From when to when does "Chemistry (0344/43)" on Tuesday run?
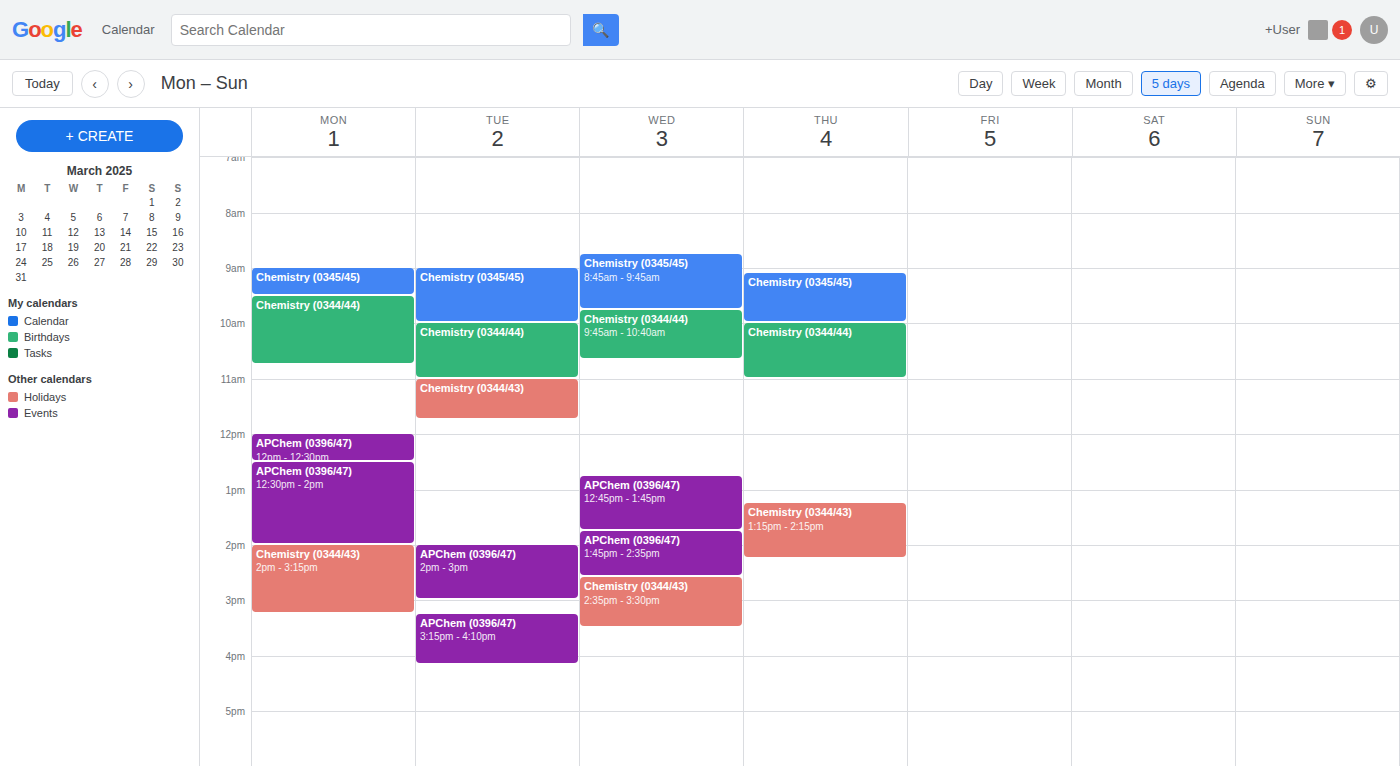
11:00 to 11:45